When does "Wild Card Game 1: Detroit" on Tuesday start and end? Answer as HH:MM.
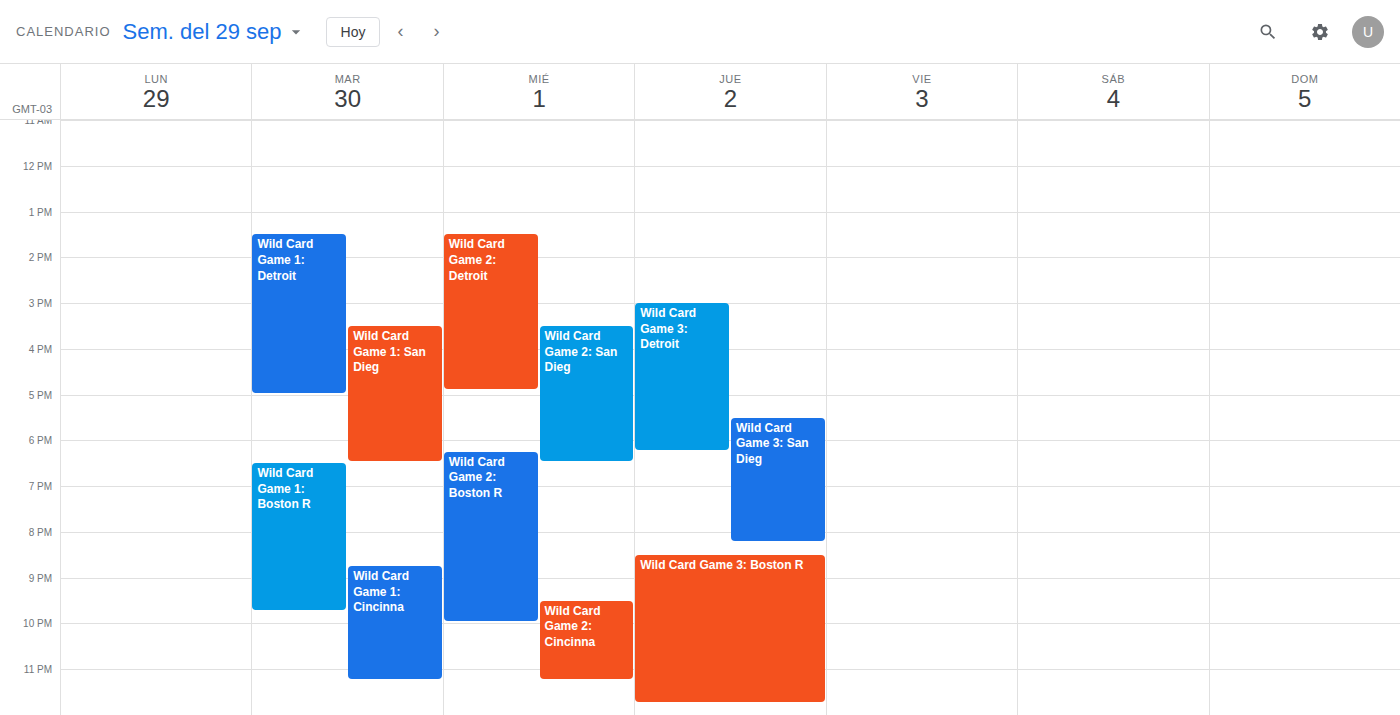
13:30 to 17:00